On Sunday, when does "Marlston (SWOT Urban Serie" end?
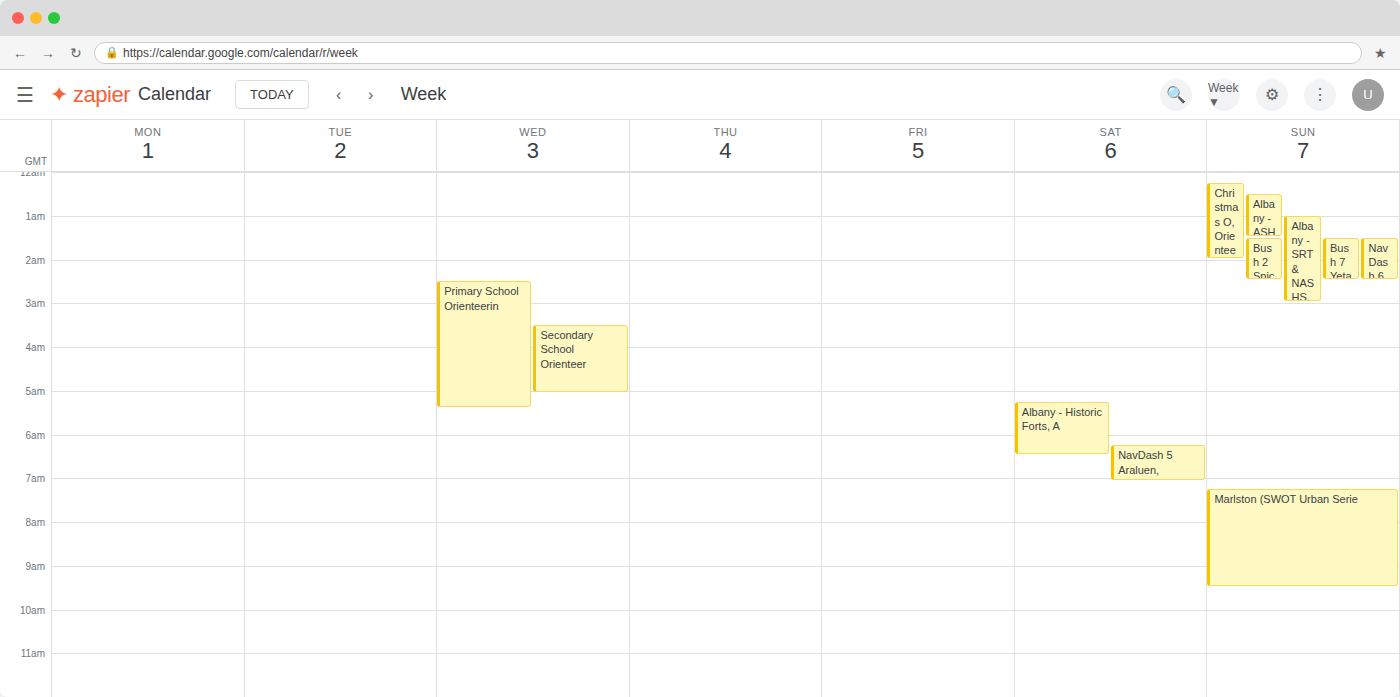
09:30